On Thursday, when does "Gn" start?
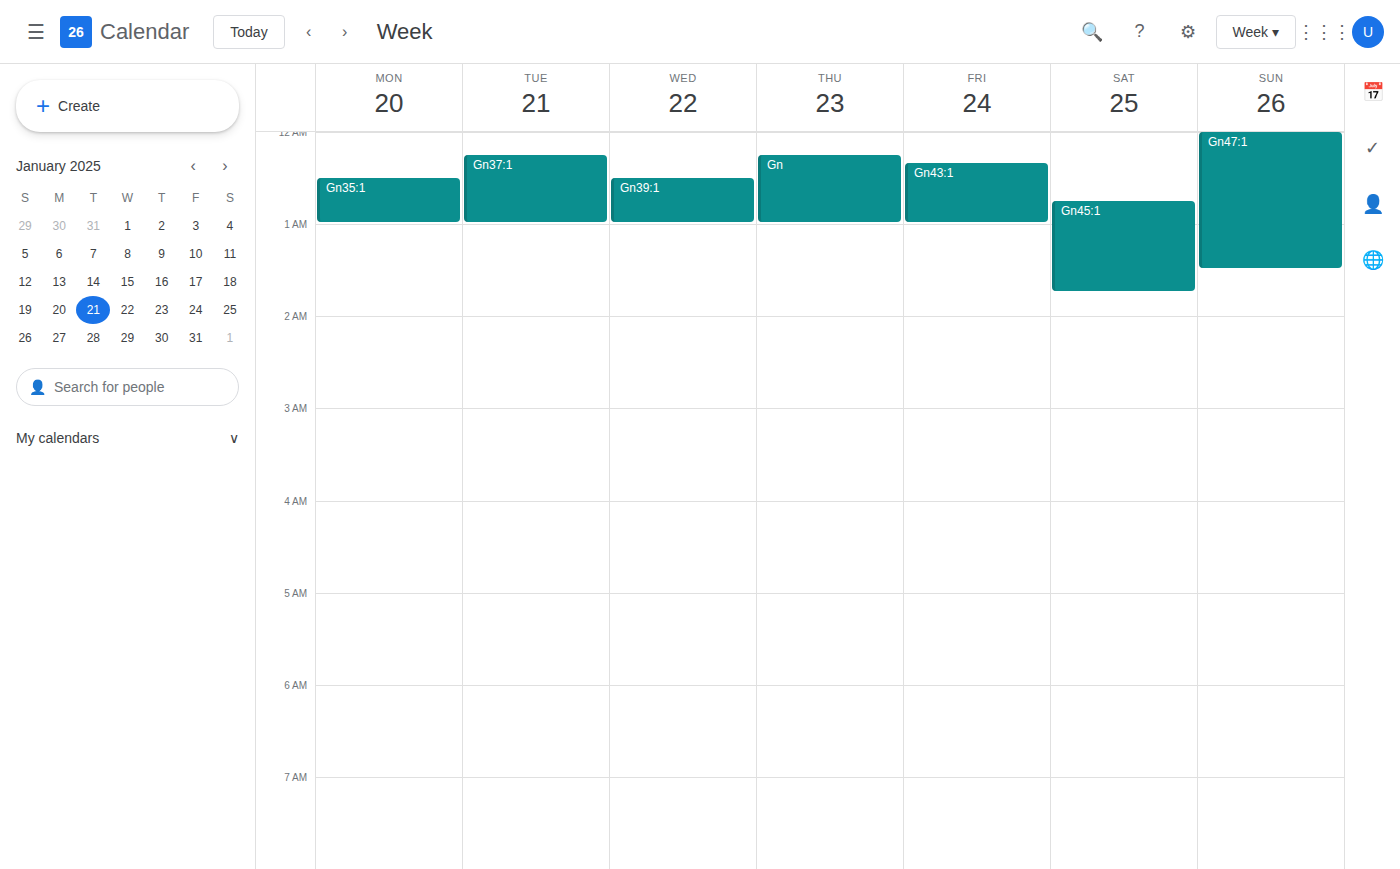
12:15 AM